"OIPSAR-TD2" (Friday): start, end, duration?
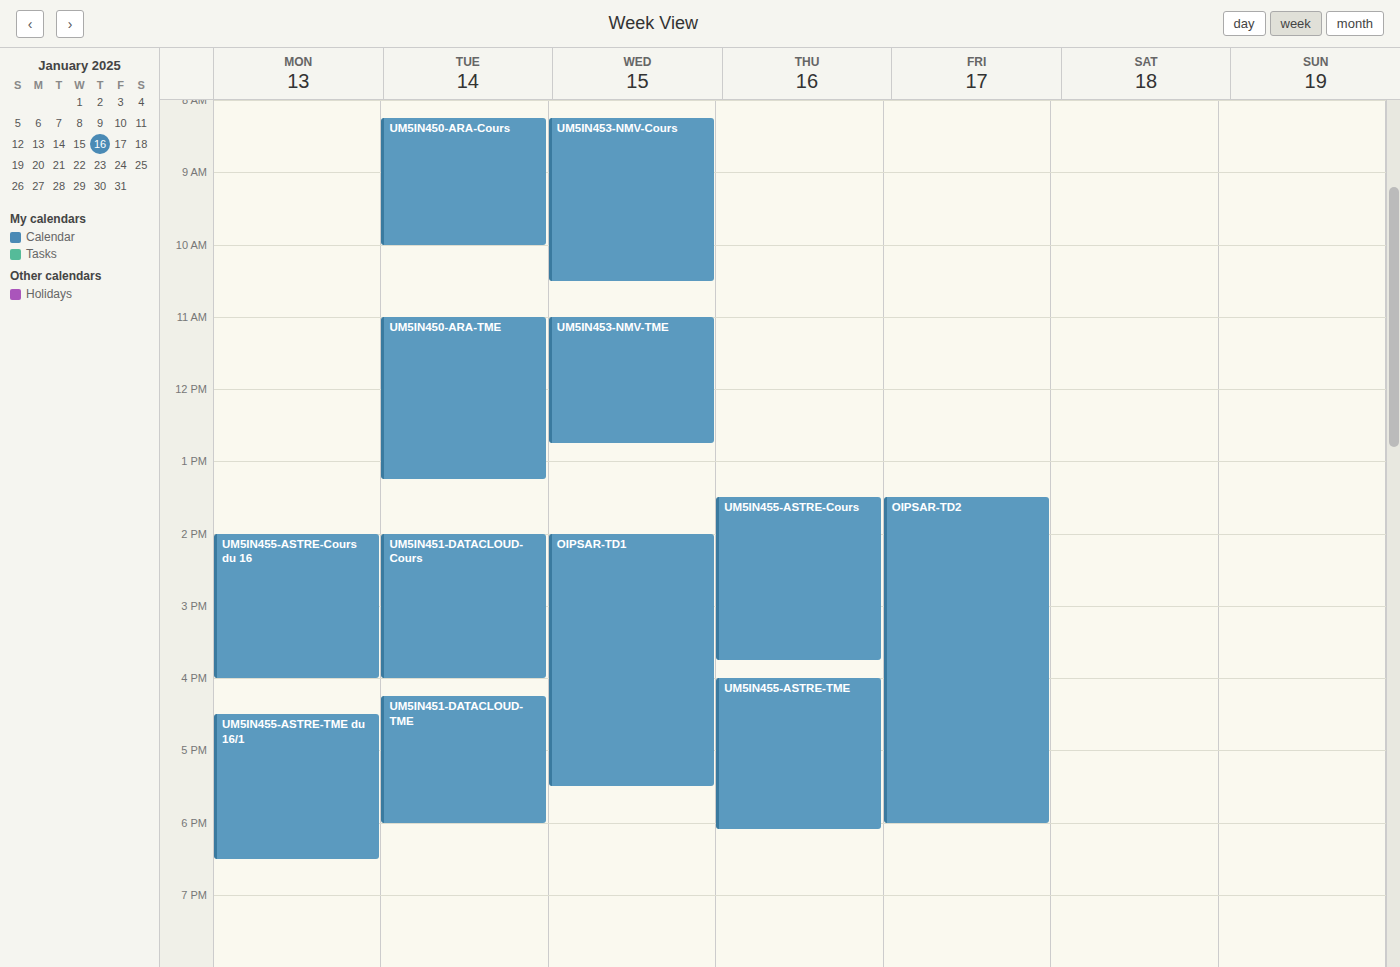
1:30 PM to 6:00 PM, 4 hours 30 minutes